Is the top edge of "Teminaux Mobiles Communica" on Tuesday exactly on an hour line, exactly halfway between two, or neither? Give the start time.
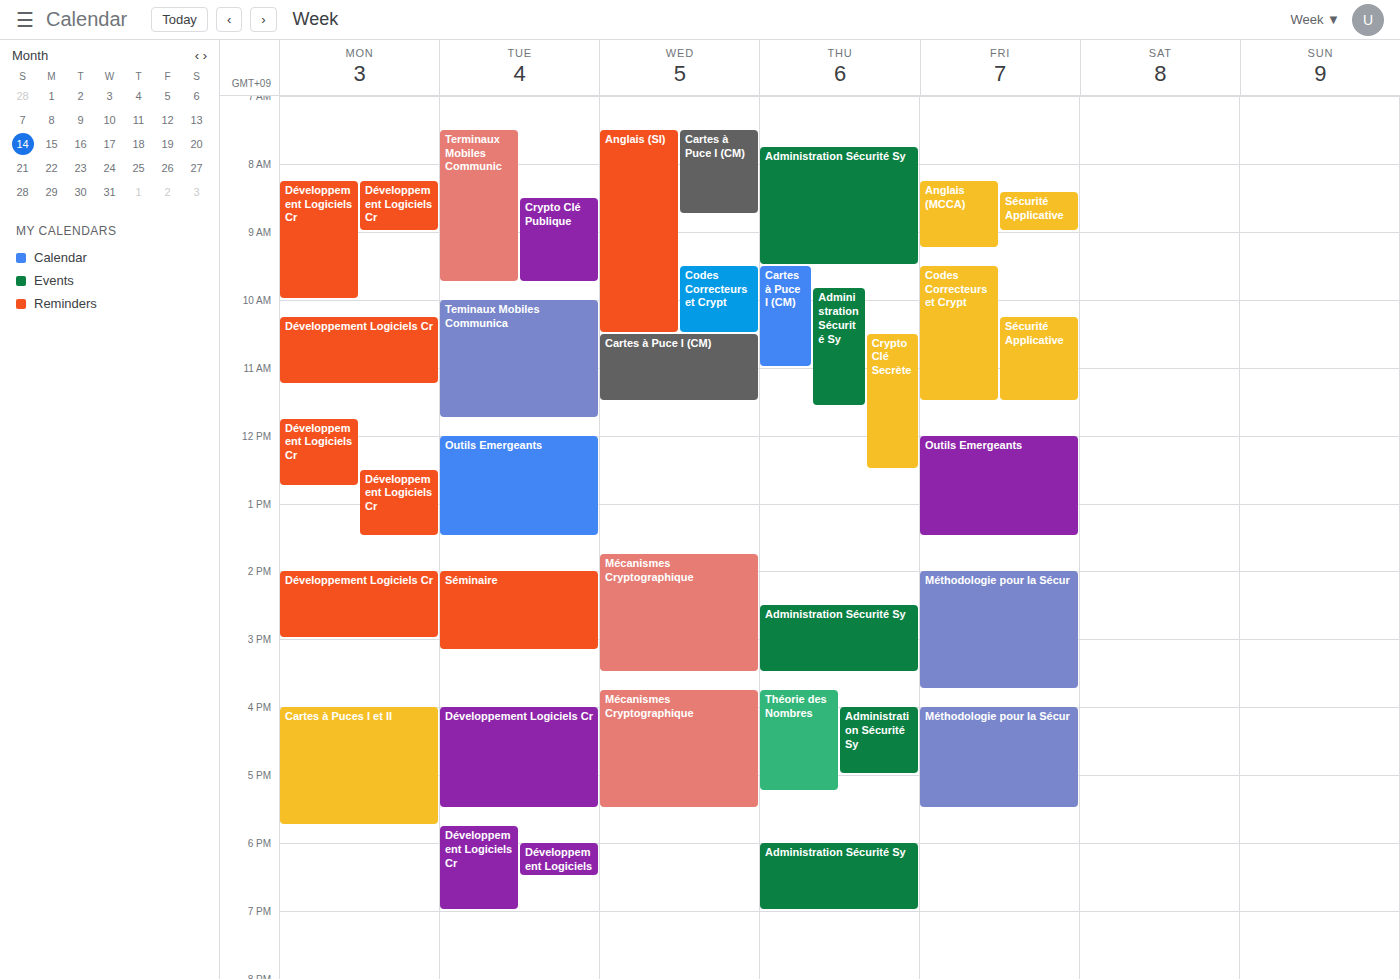
10:00 AM -- exactly on the 10 AM line.